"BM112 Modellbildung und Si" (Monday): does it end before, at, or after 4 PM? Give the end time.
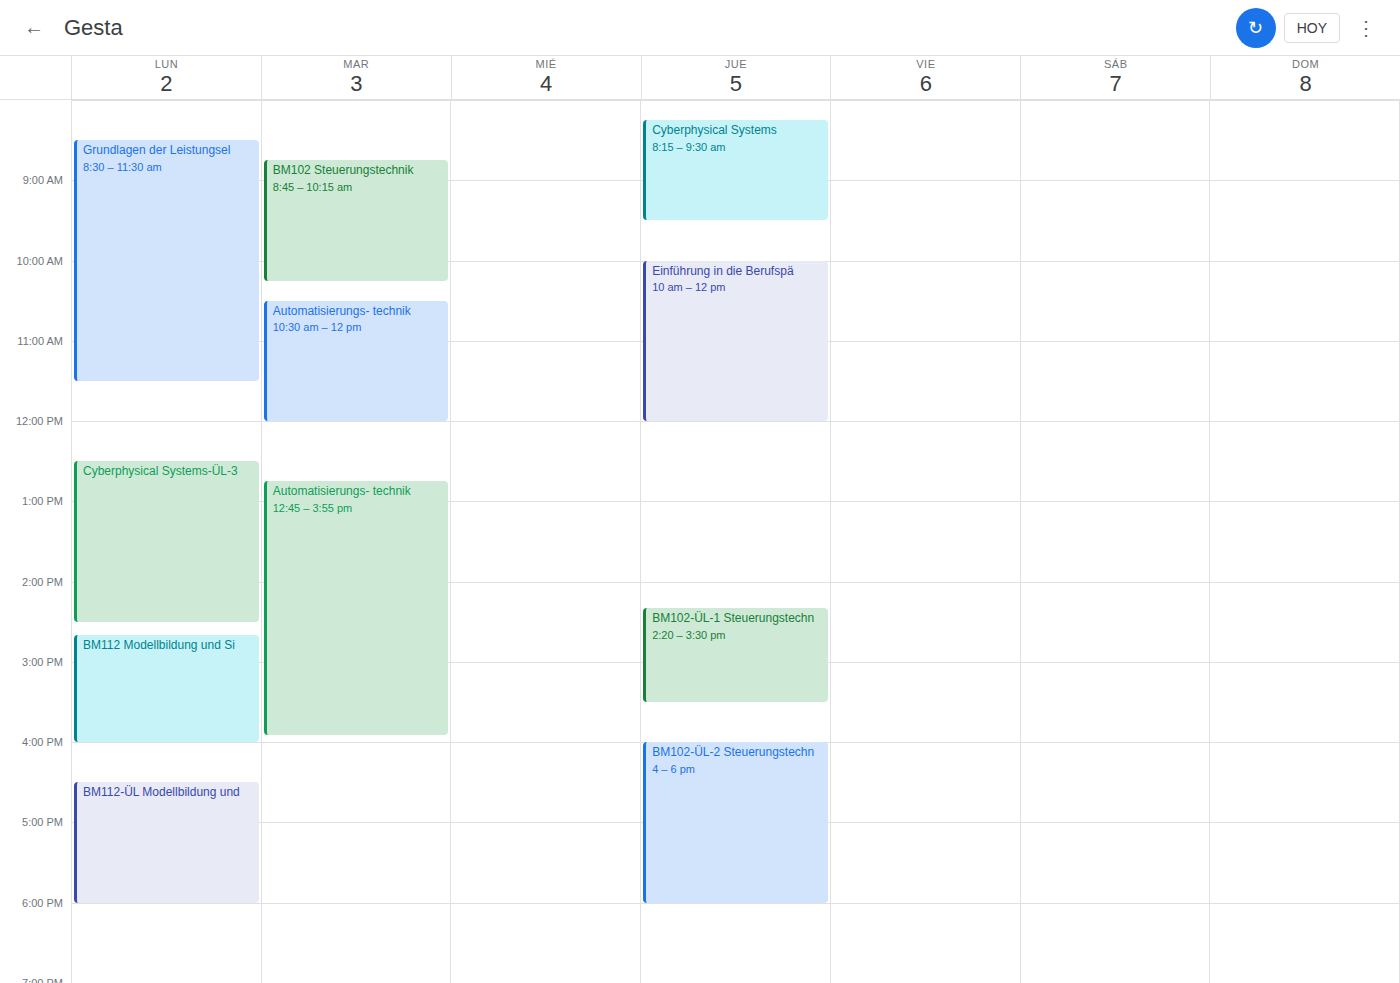
4:00 PM -- exactly at 4 PM, on the 4 PM line.